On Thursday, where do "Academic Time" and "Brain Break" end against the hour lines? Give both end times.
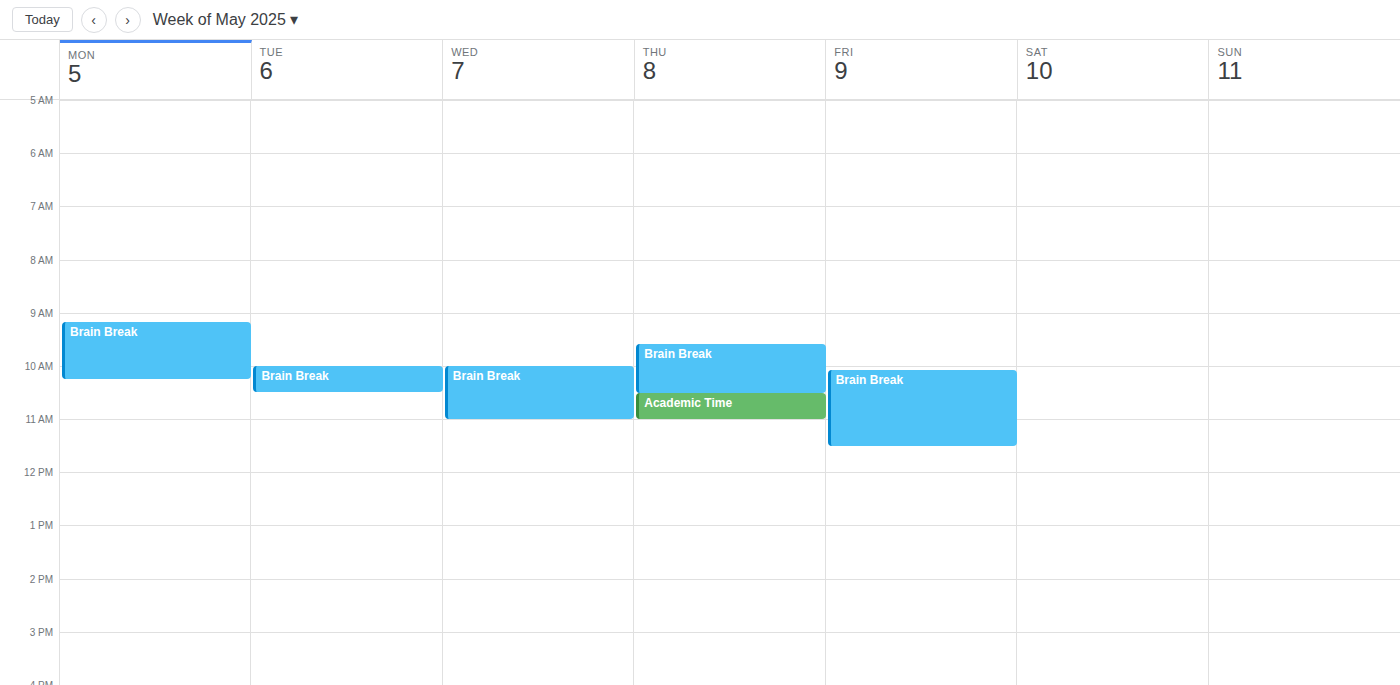
"Academic Time": 11:00 AM, exactly on the 11 AM line. "Brain Break": 10:30 AM, halfway between the 10 AM and 11 AM lines.